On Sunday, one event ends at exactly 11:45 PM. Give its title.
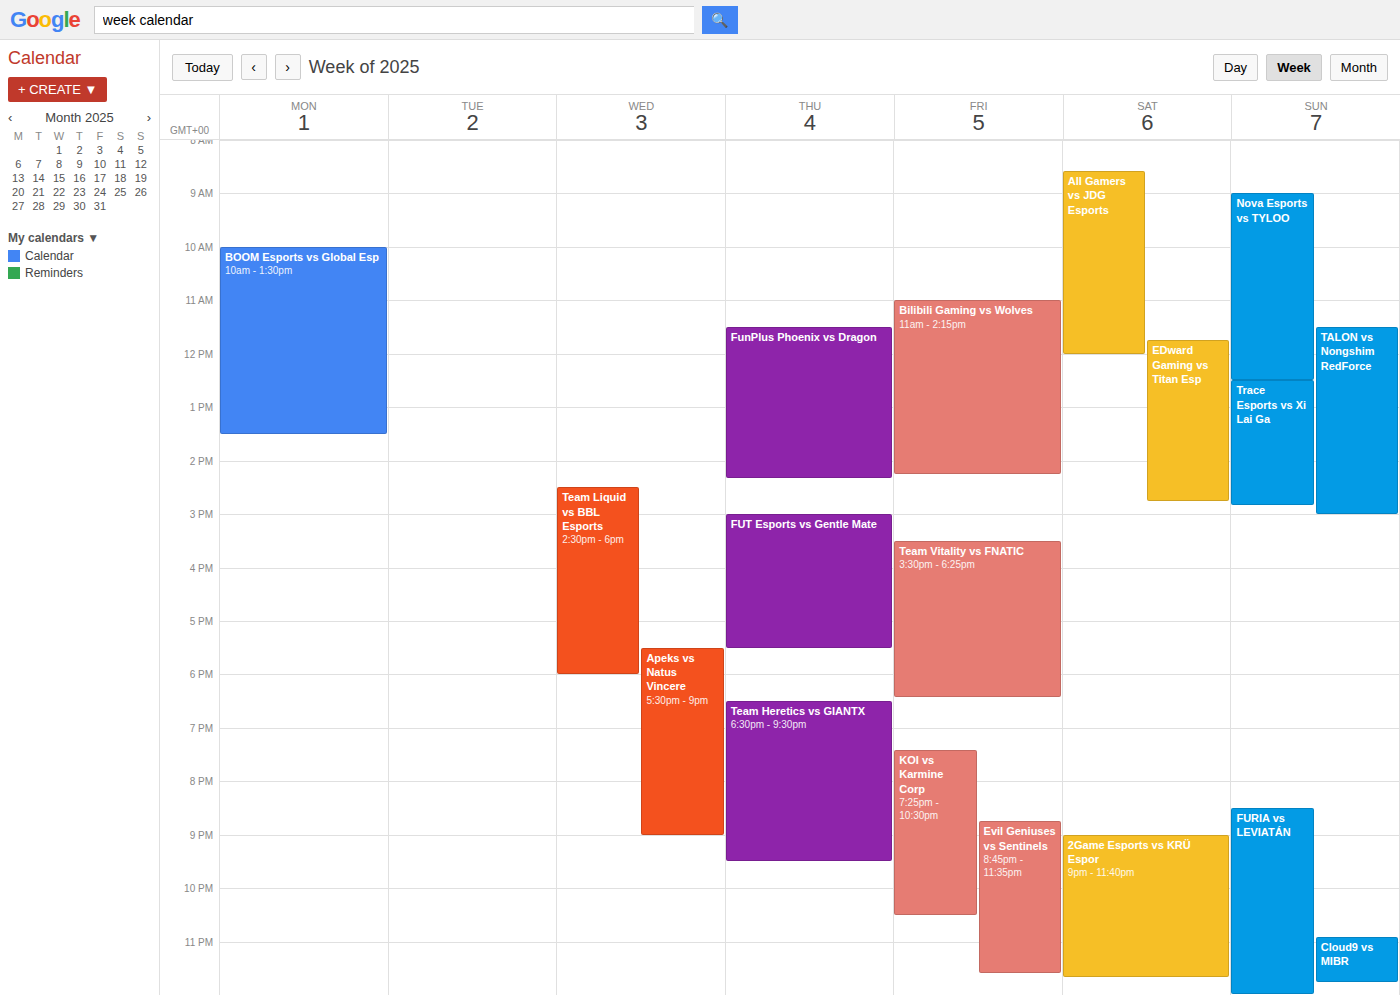
"Cloud9 vs MIBR"